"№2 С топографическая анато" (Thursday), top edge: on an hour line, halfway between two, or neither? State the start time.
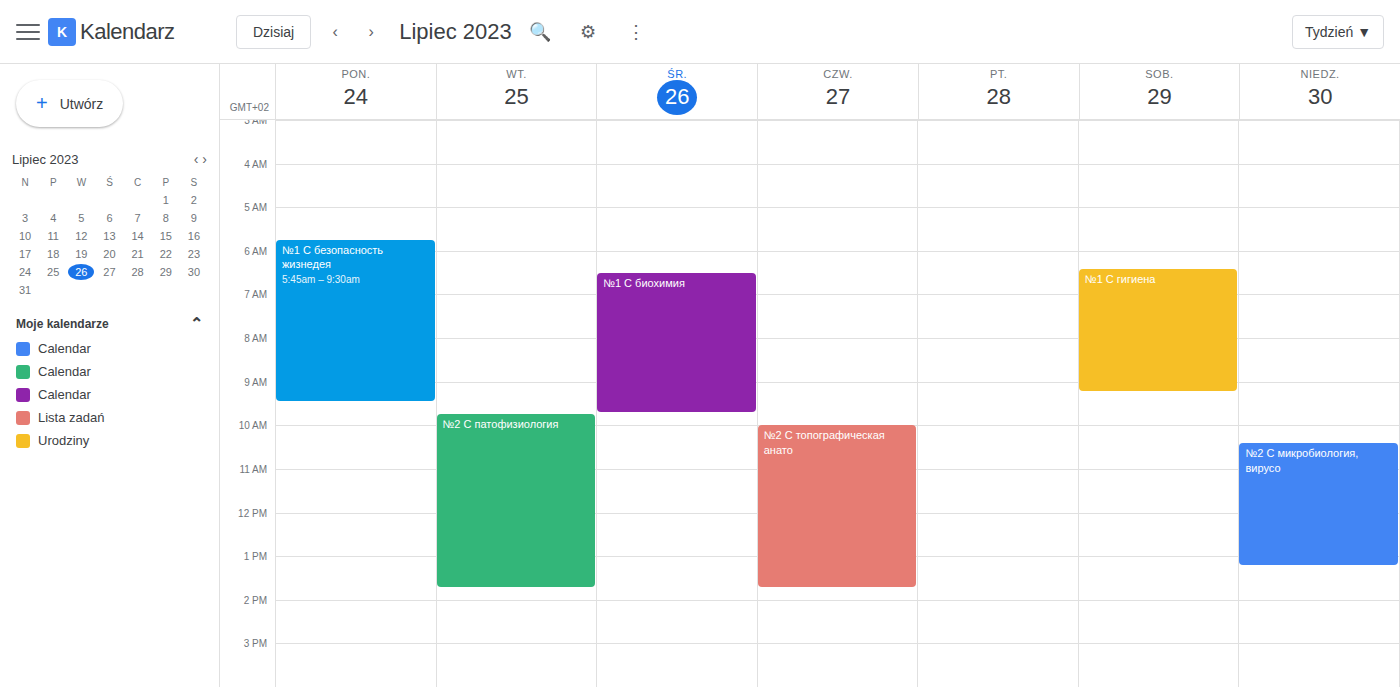
10:00 AM -- exactly on the 10 AM line.